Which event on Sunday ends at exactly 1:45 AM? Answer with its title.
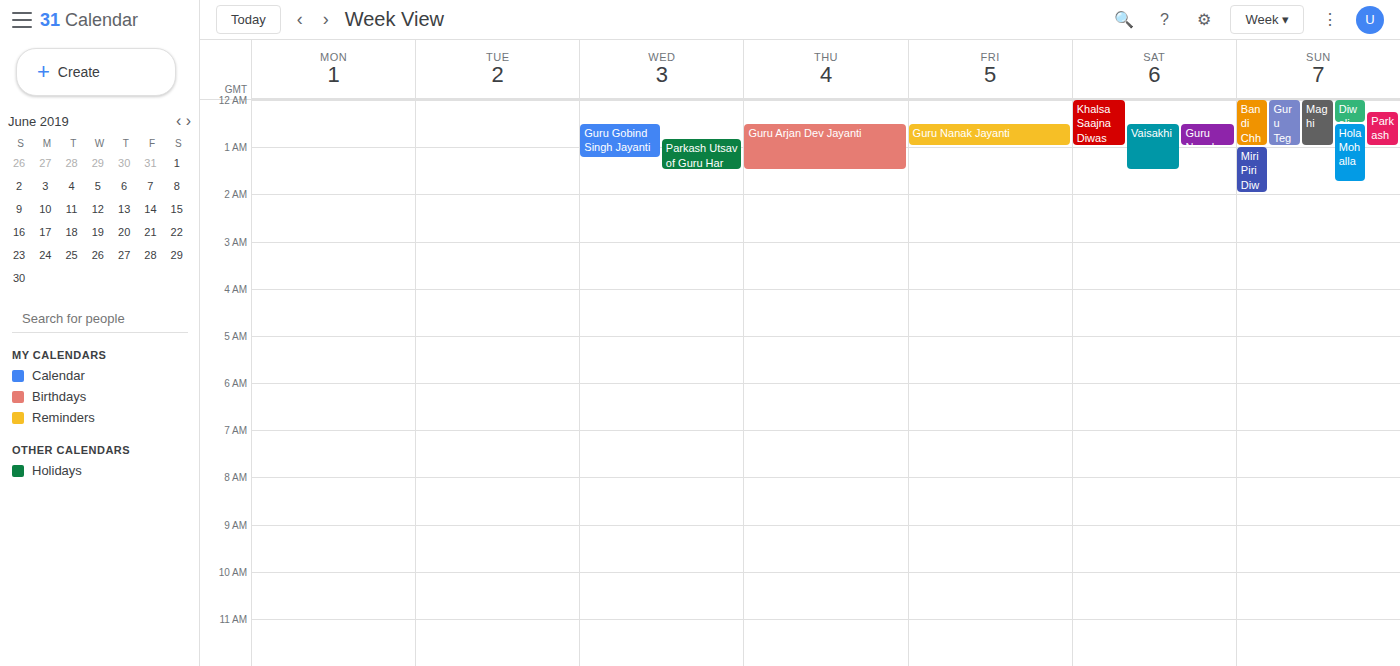
"Hola Mohalla"